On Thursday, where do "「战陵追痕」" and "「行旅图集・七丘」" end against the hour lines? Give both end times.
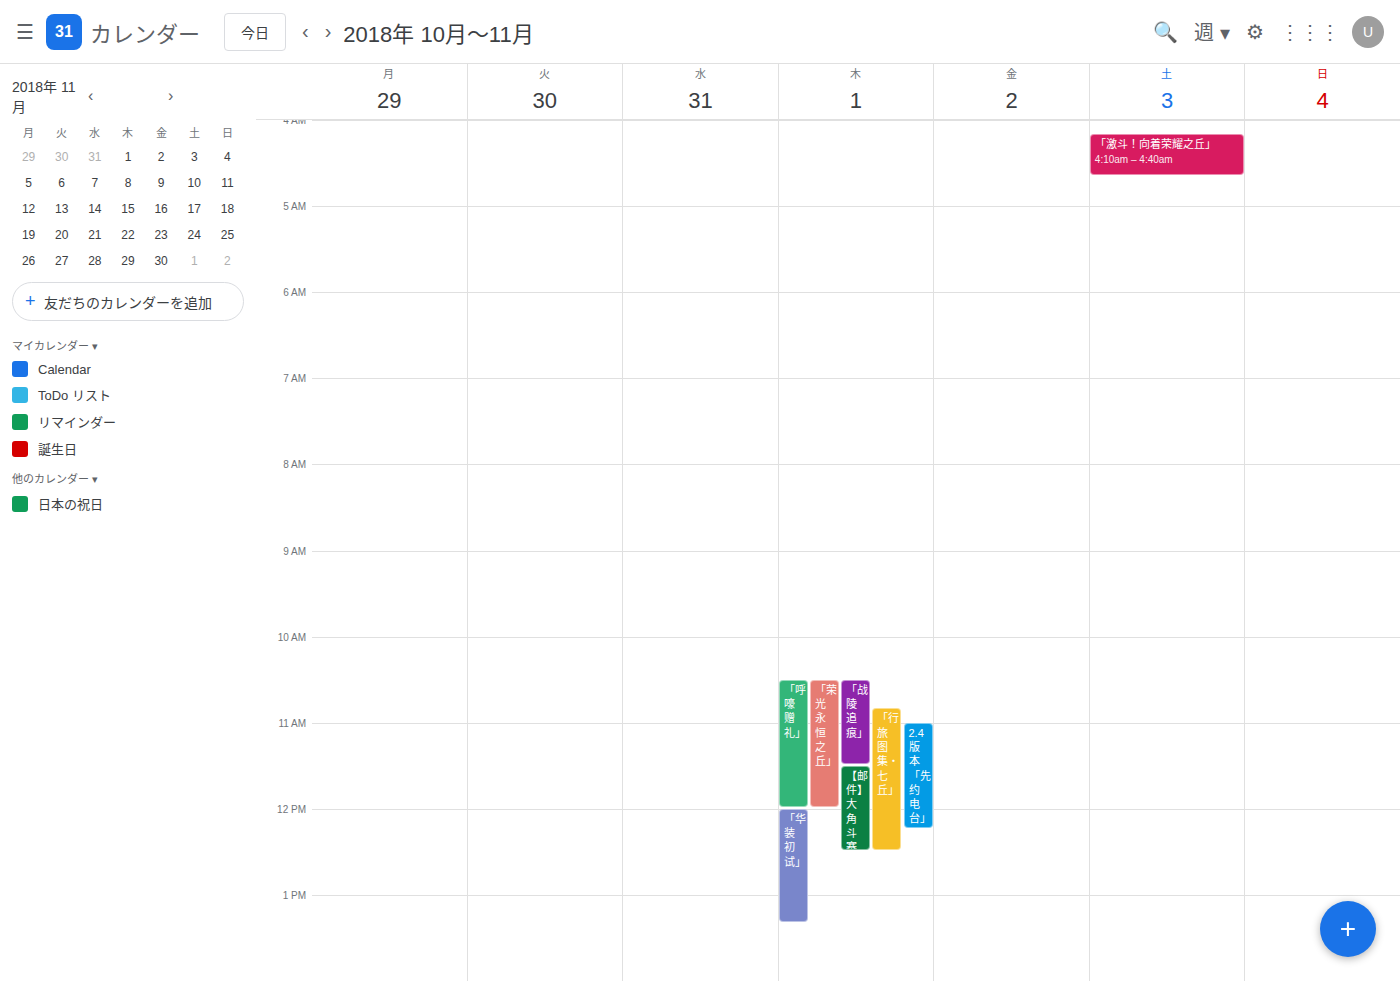
"「战陵追痕」": 11:30 AM, halfway between the 11 AM and 12 PM lines. "「行旅图集・七丘」": 12:30 PM, halfway between the 12 PM and 1 PM lines.